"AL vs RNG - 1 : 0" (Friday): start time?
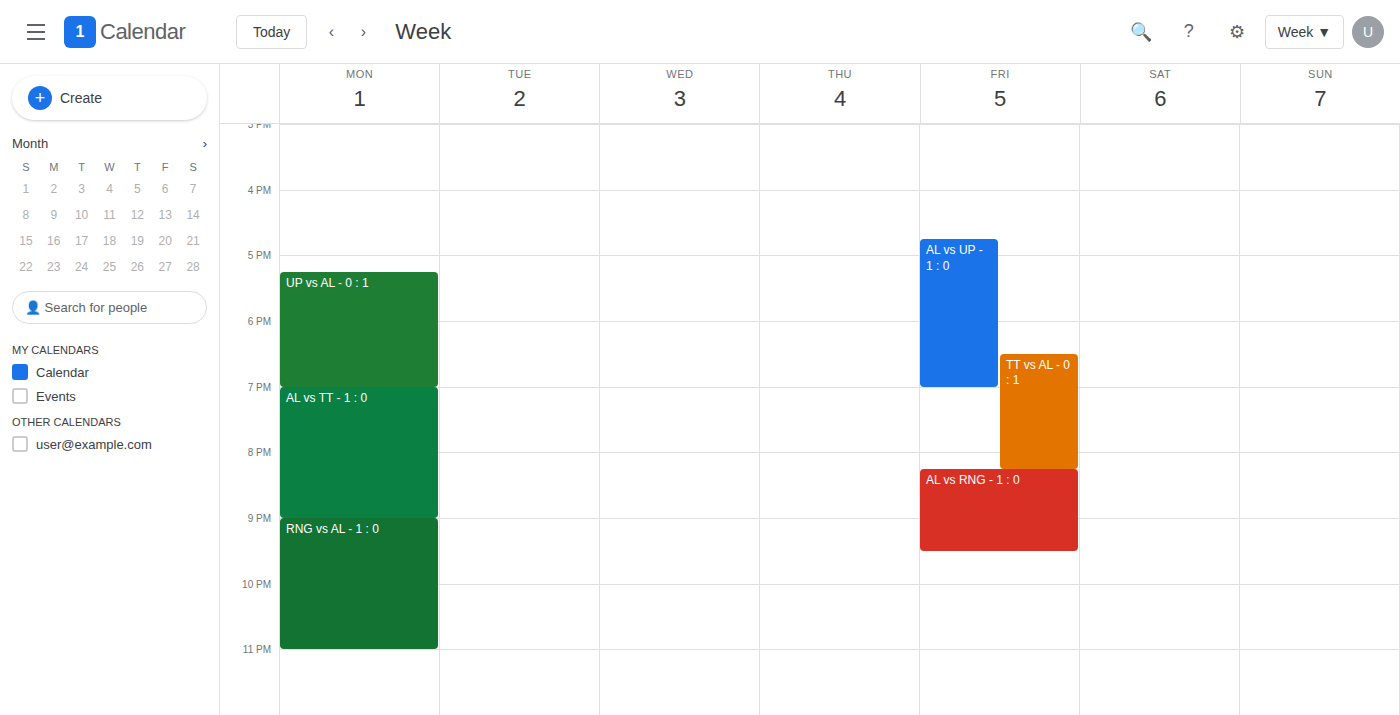
8:15 PM